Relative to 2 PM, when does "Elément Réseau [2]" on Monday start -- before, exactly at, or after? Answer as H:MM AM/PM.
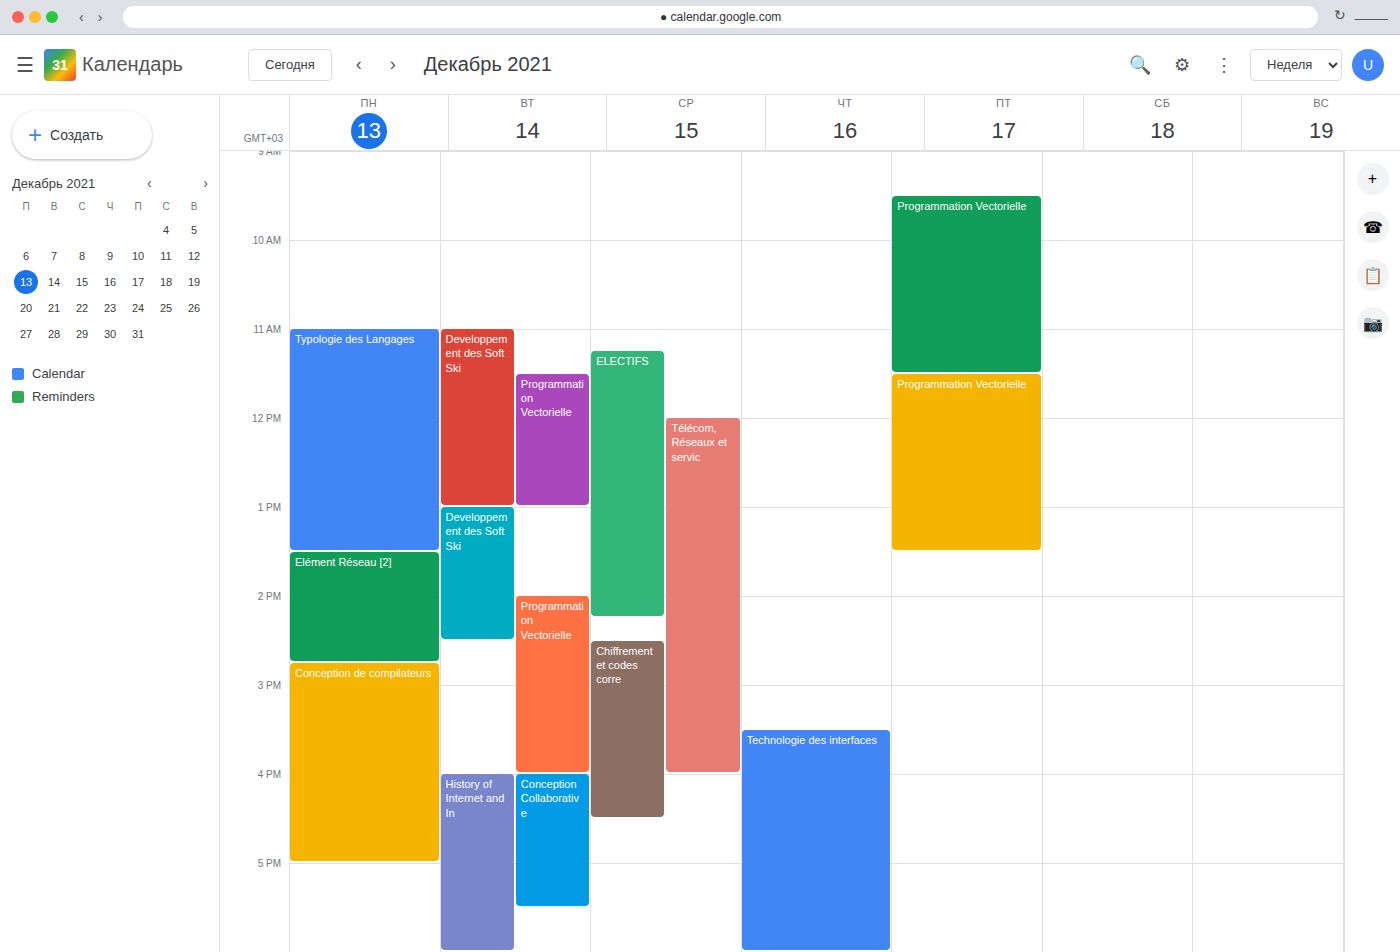
1:30 PM -- before 2 PM, 30 minutes above the 2 PM line.